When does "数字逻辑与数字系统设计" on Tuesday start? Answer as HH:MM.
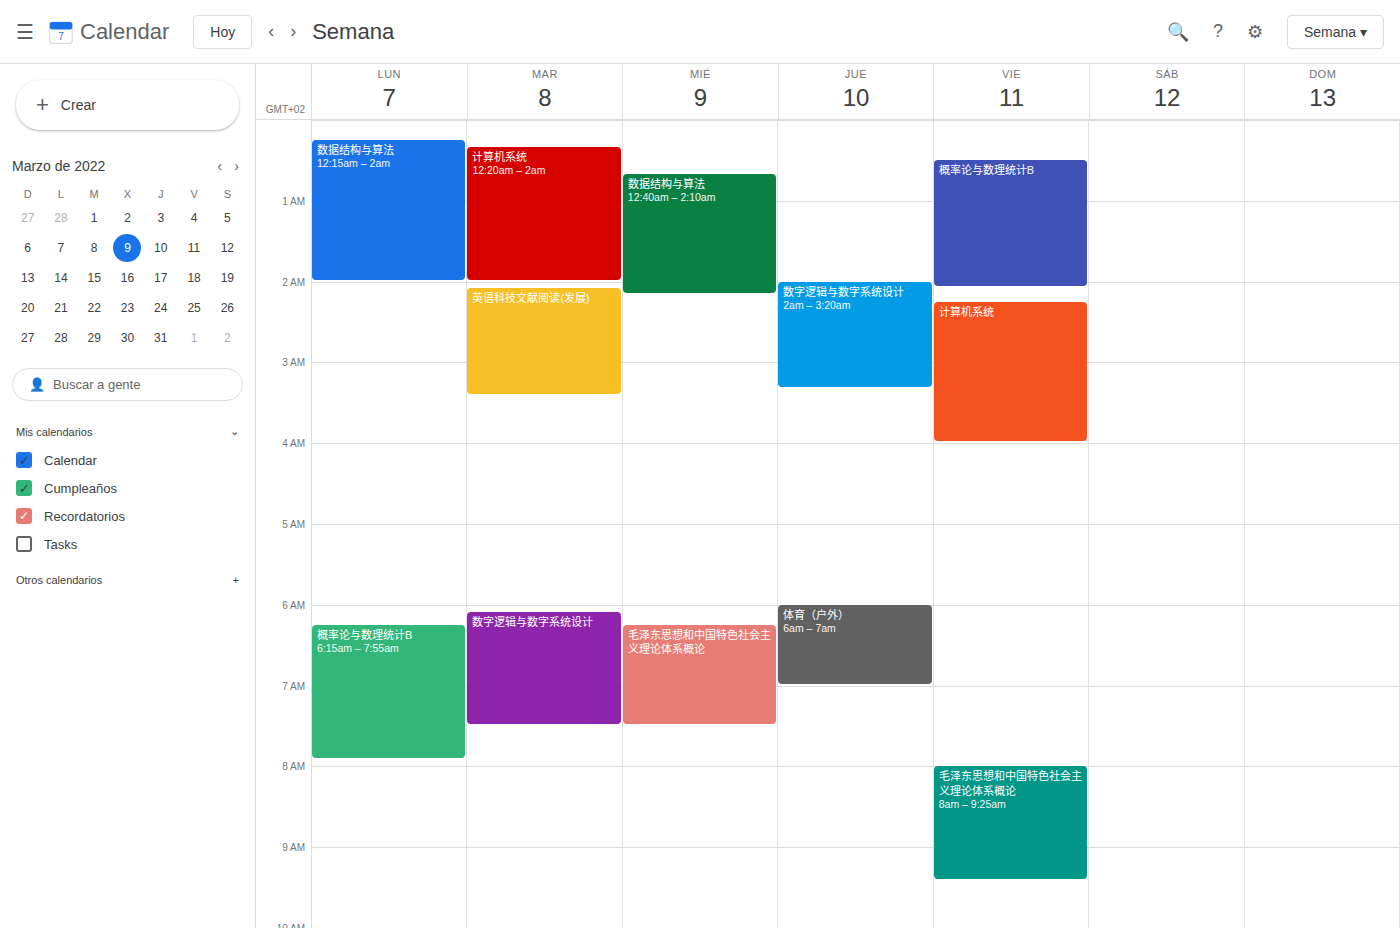
06:05